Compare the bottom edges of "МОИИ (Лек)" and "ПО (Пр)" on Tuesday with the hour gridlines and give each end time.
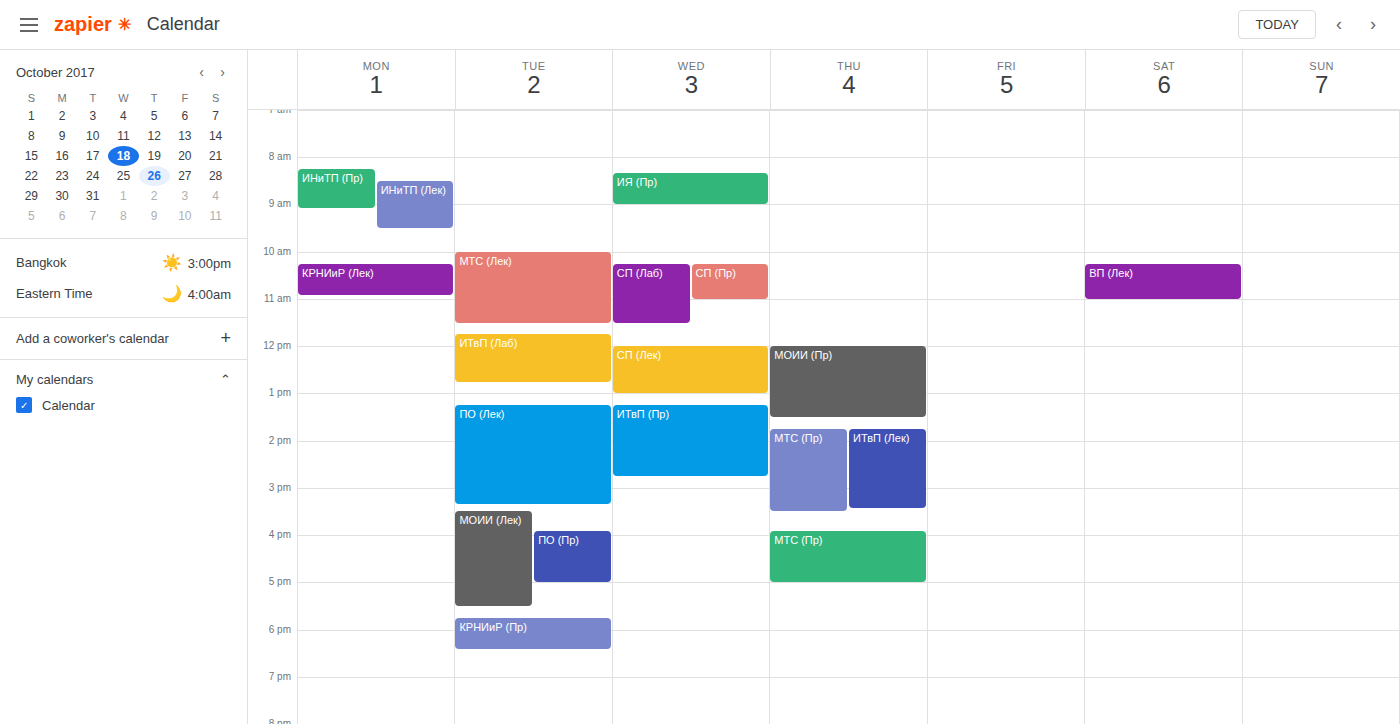
"МОИИ (Лек)": 5:30 PM, halfway between the 5 PM and 6 PM lines. "ПО (Пр)": 5:00 PM, exactly on the 5 PM line.